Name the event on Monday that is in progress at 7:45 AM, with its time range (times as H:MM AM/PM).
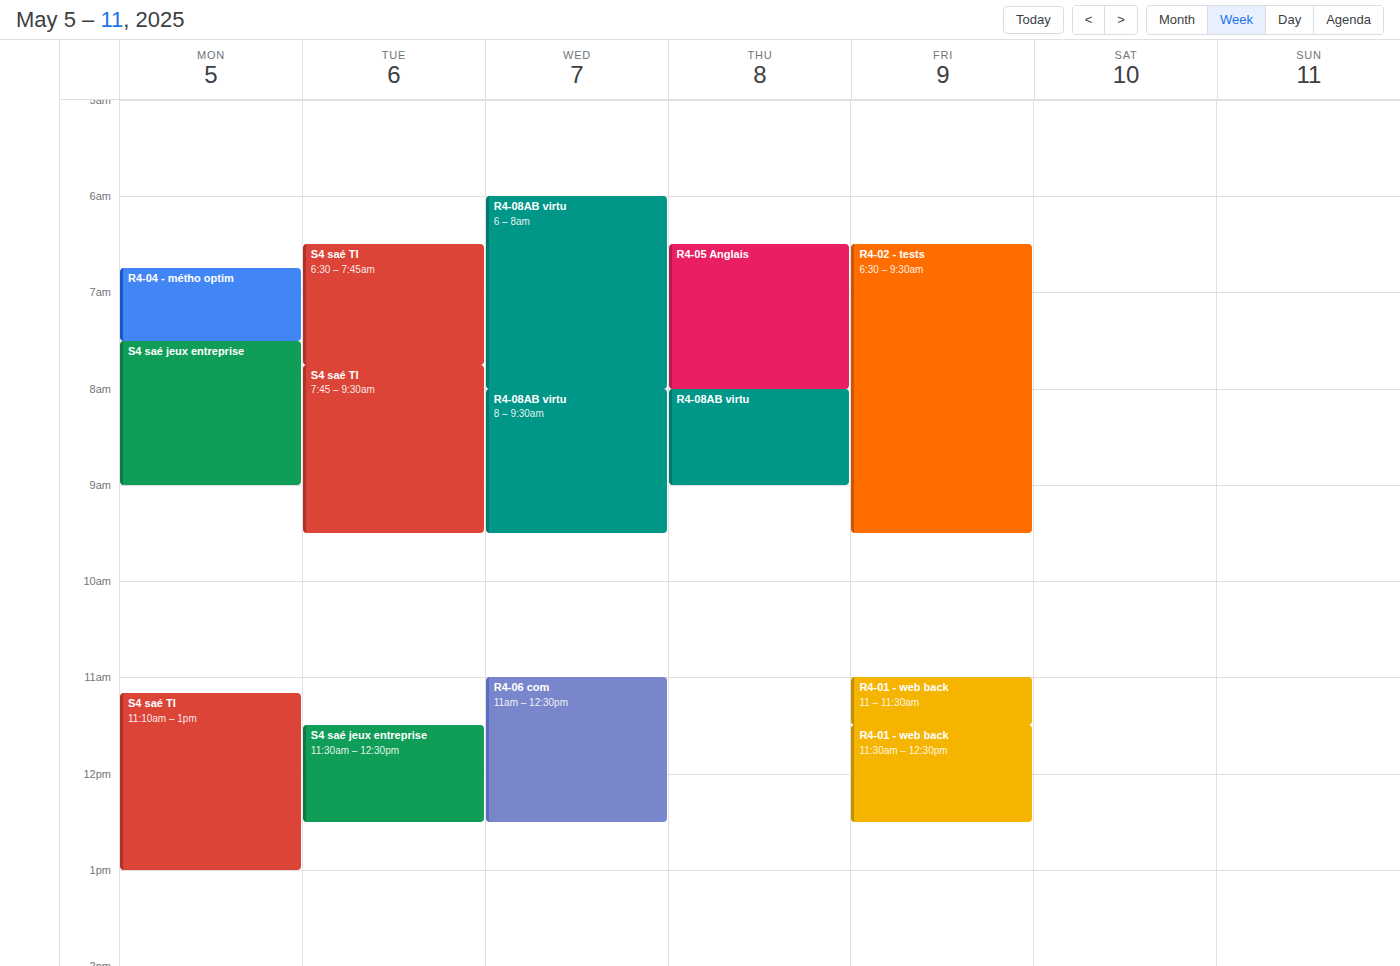
"S4 saé jeux entreprise", 7:30 AM to 9:00 AM